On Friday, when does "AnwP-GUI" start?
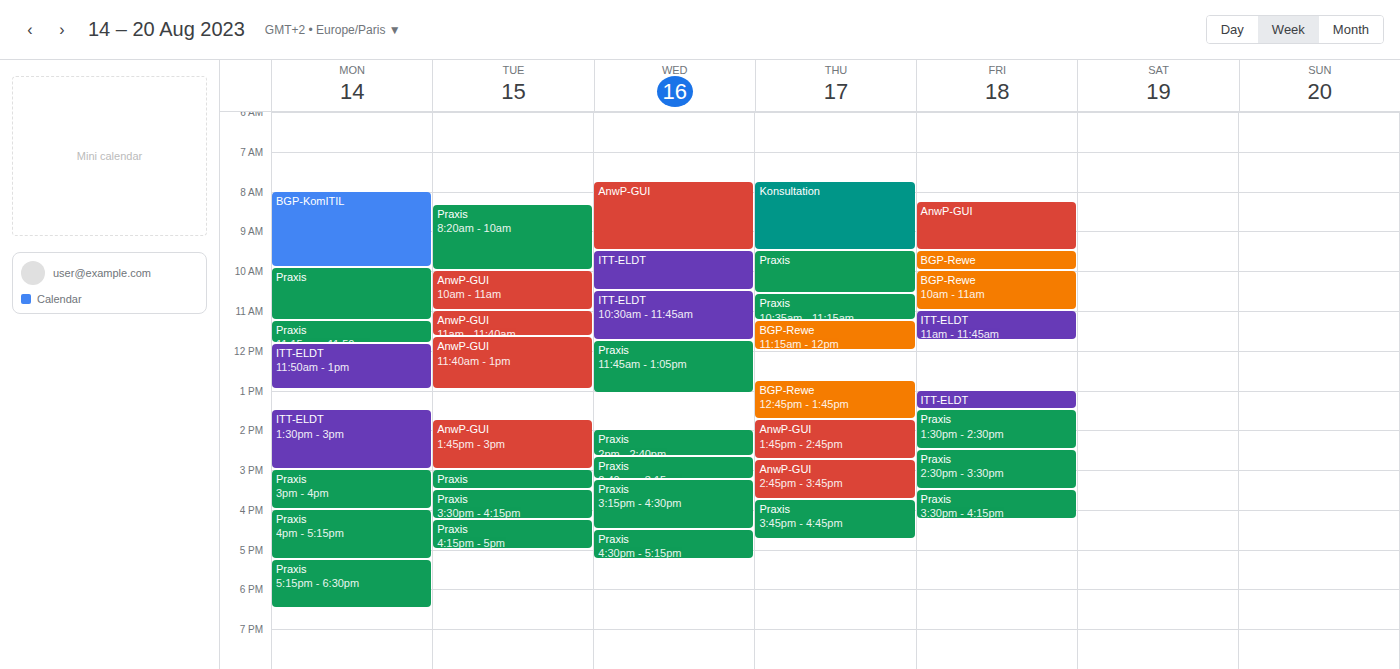
08:15